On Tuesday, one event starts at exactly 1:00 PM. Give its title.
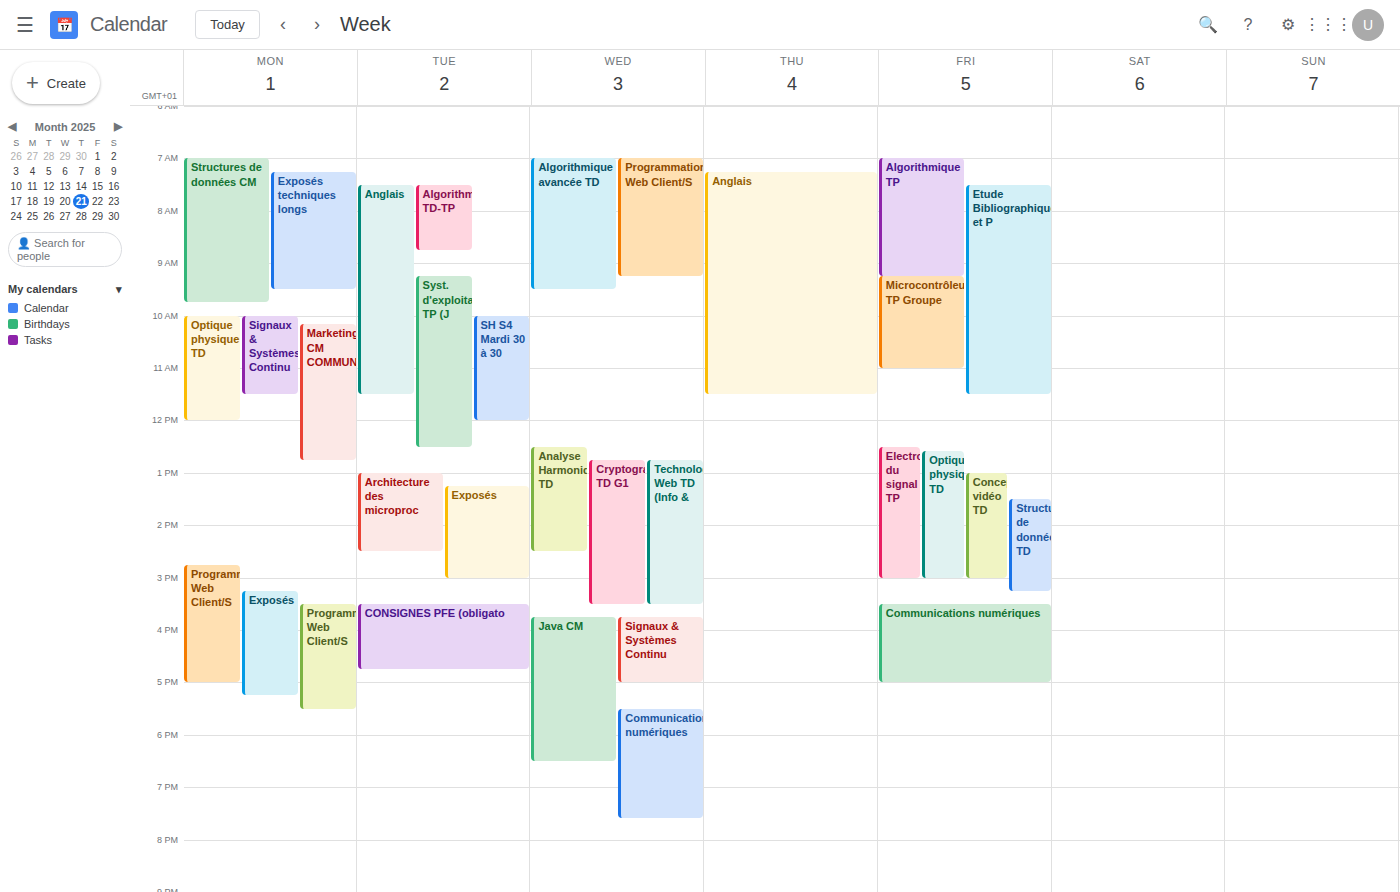
"Architecture des microproc"